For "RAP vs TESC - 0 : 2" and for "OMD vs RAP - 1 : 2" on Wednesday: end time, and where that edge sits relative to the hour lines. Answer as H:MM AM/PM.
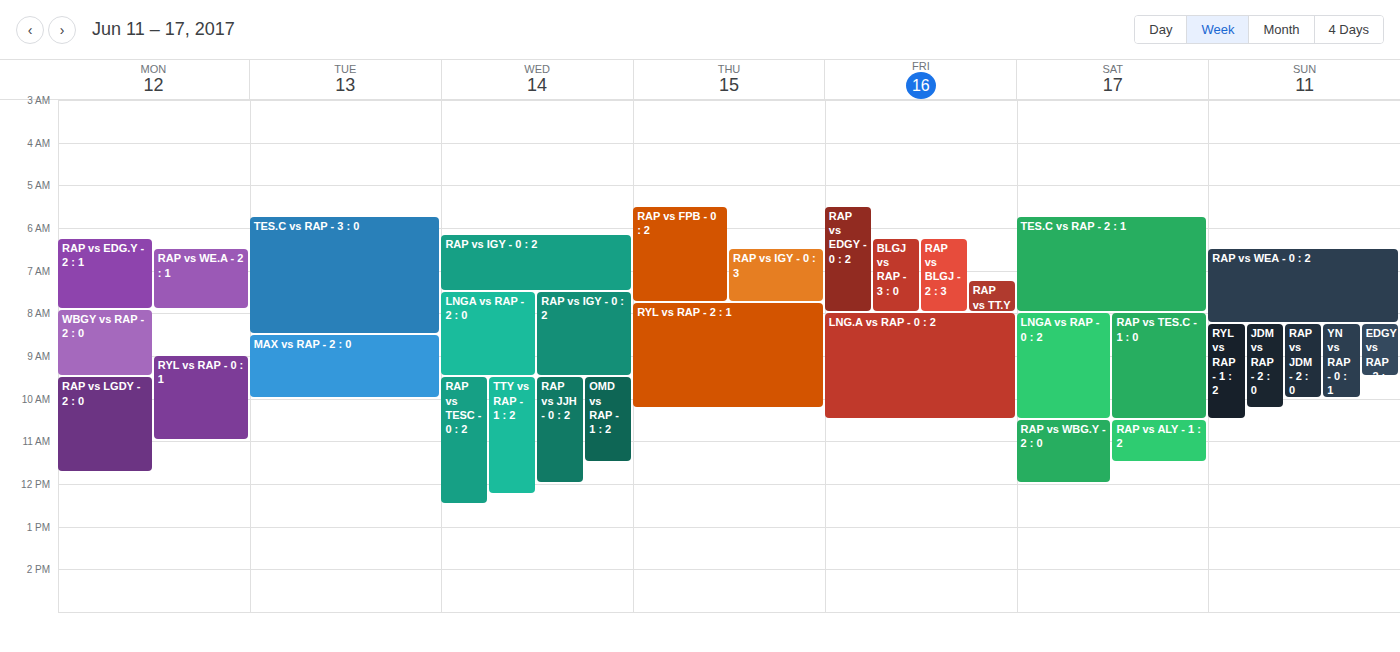
"RAP vs TESC - 0 : 2": 12:30 PM, halfway between the 12 PM and 1 PM lines. "OMD vs RAP - 1 : 2": 11:30 AM, halfway between the 11 AM and 12 PM lines.